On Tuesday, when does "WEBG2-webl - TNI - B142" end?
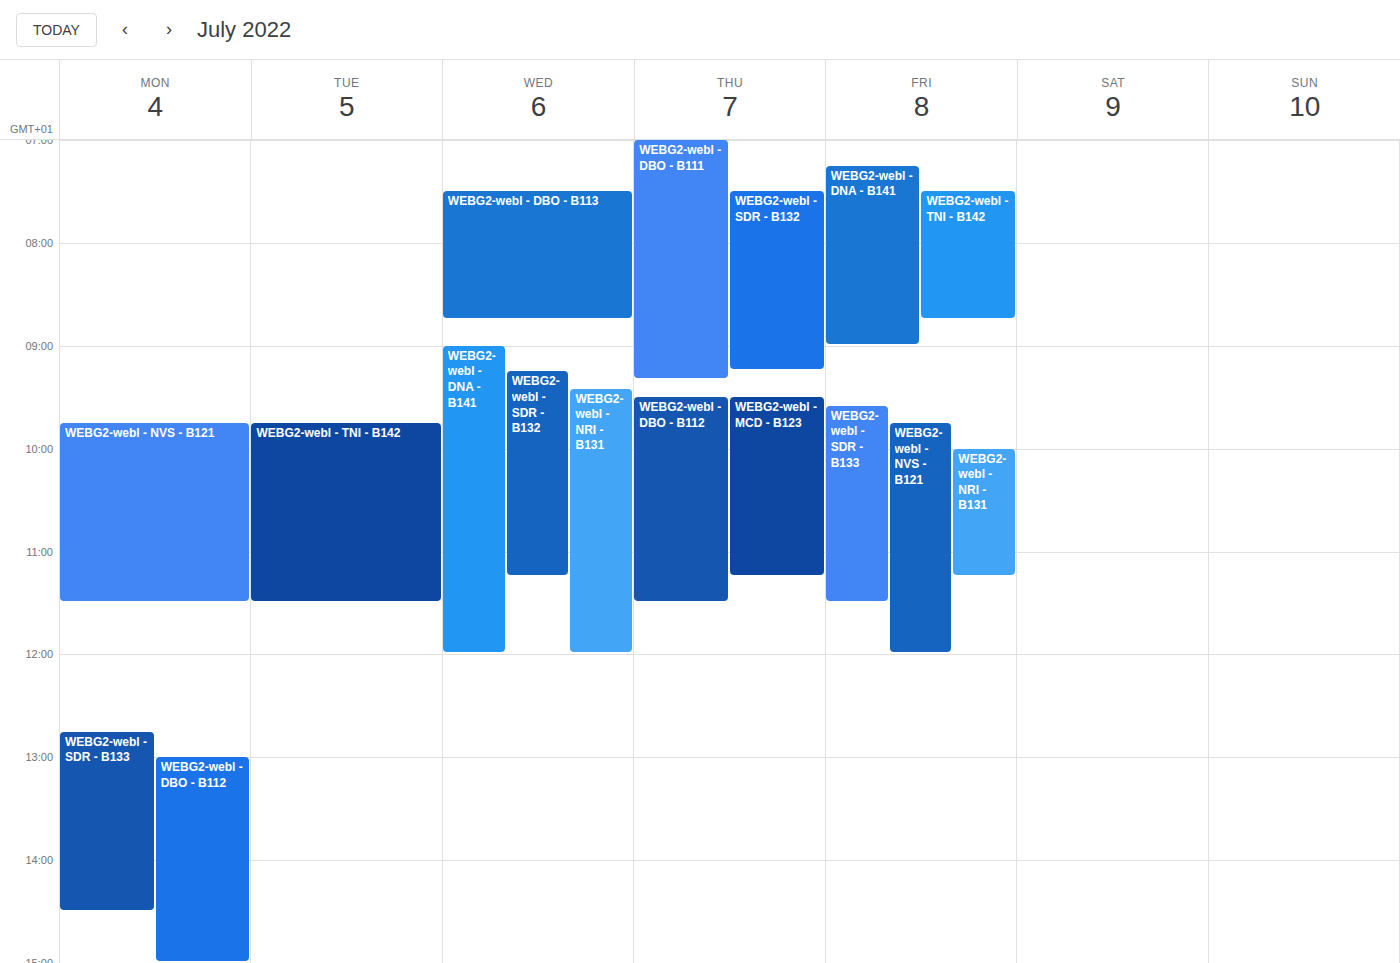
11:30 AM